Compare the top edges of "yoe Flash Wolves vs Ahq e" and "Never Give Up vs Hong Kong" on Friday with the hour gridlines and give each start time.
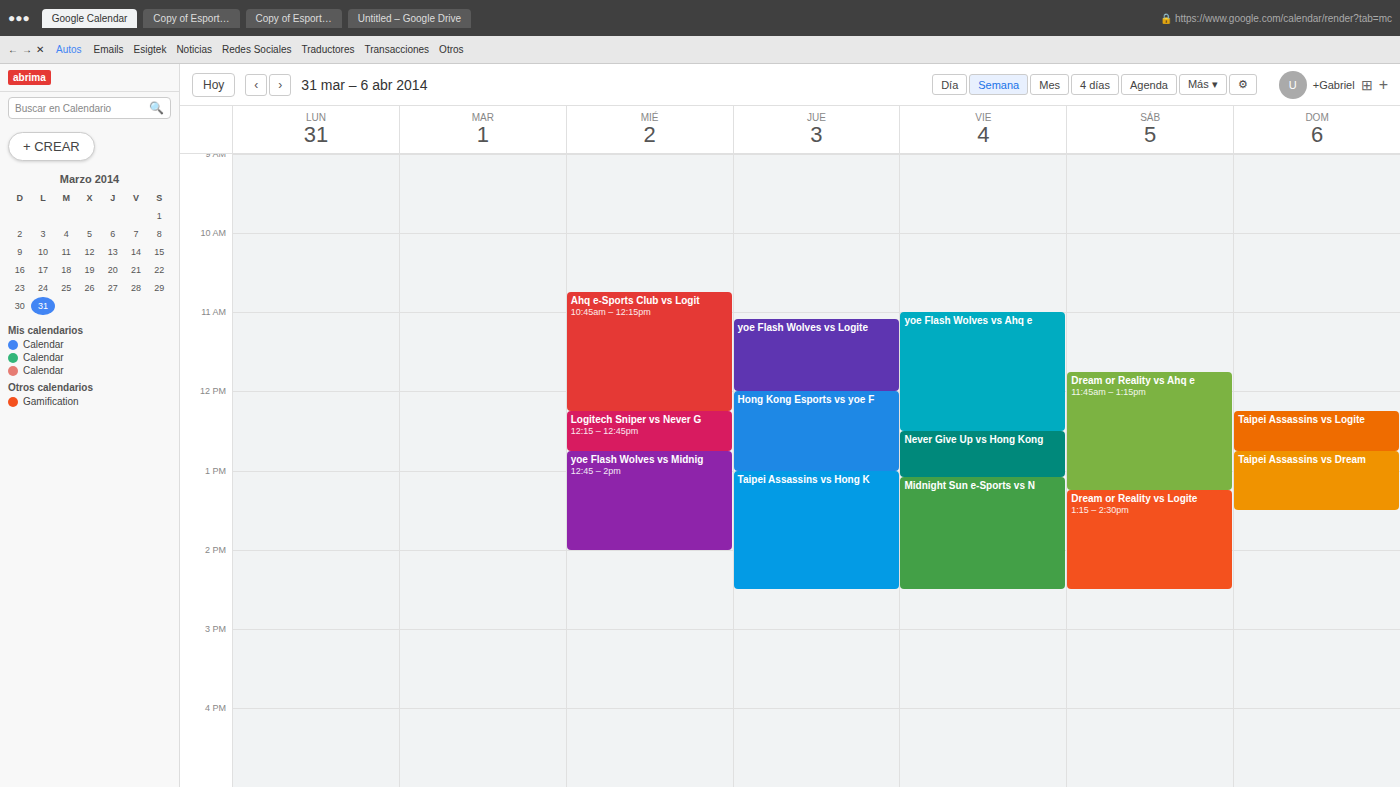
"yoe Flash Wolves vs Ahq e": 11:00 AM, exactly on the 11 AM line. "Never Give Up vs Hong Kong": 12:30 PM, halfway between the 12 PM and 1 PM lines.